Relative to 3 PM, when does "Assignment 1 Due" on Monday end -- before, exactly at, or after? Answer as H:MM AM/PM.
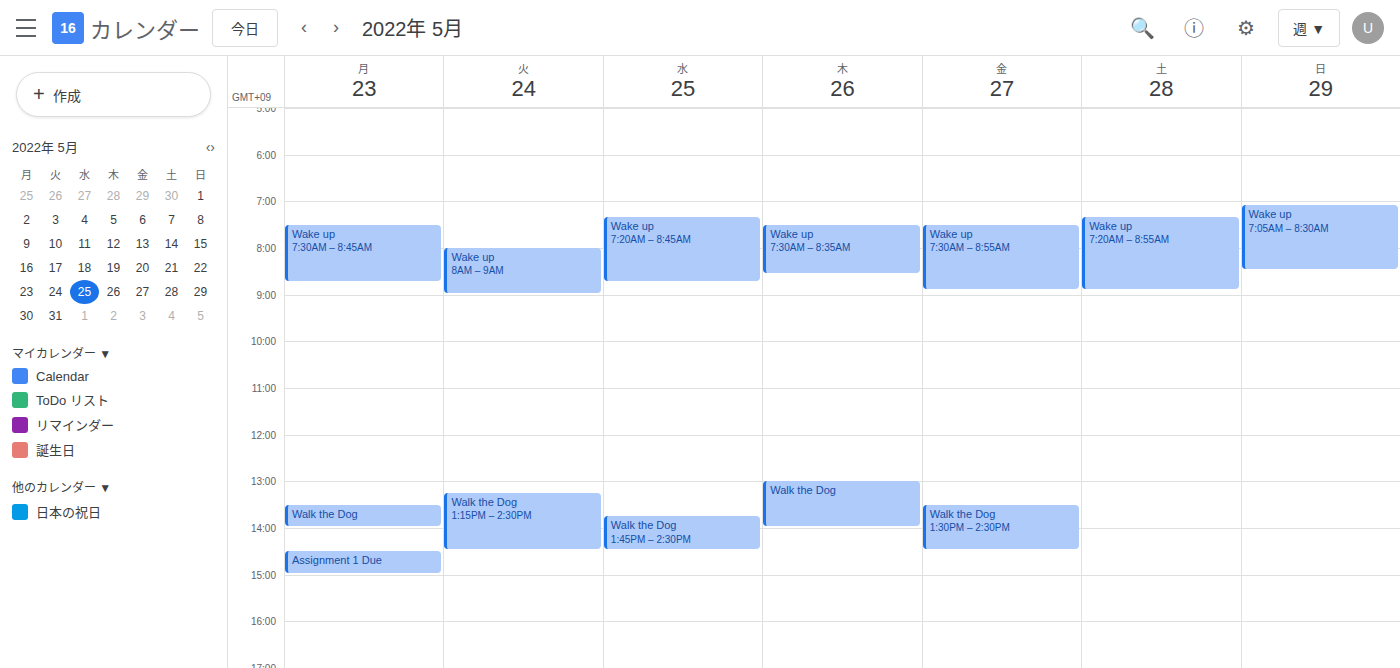
3:00 PM -- exactly at 3 PM, on the 3 PM line.